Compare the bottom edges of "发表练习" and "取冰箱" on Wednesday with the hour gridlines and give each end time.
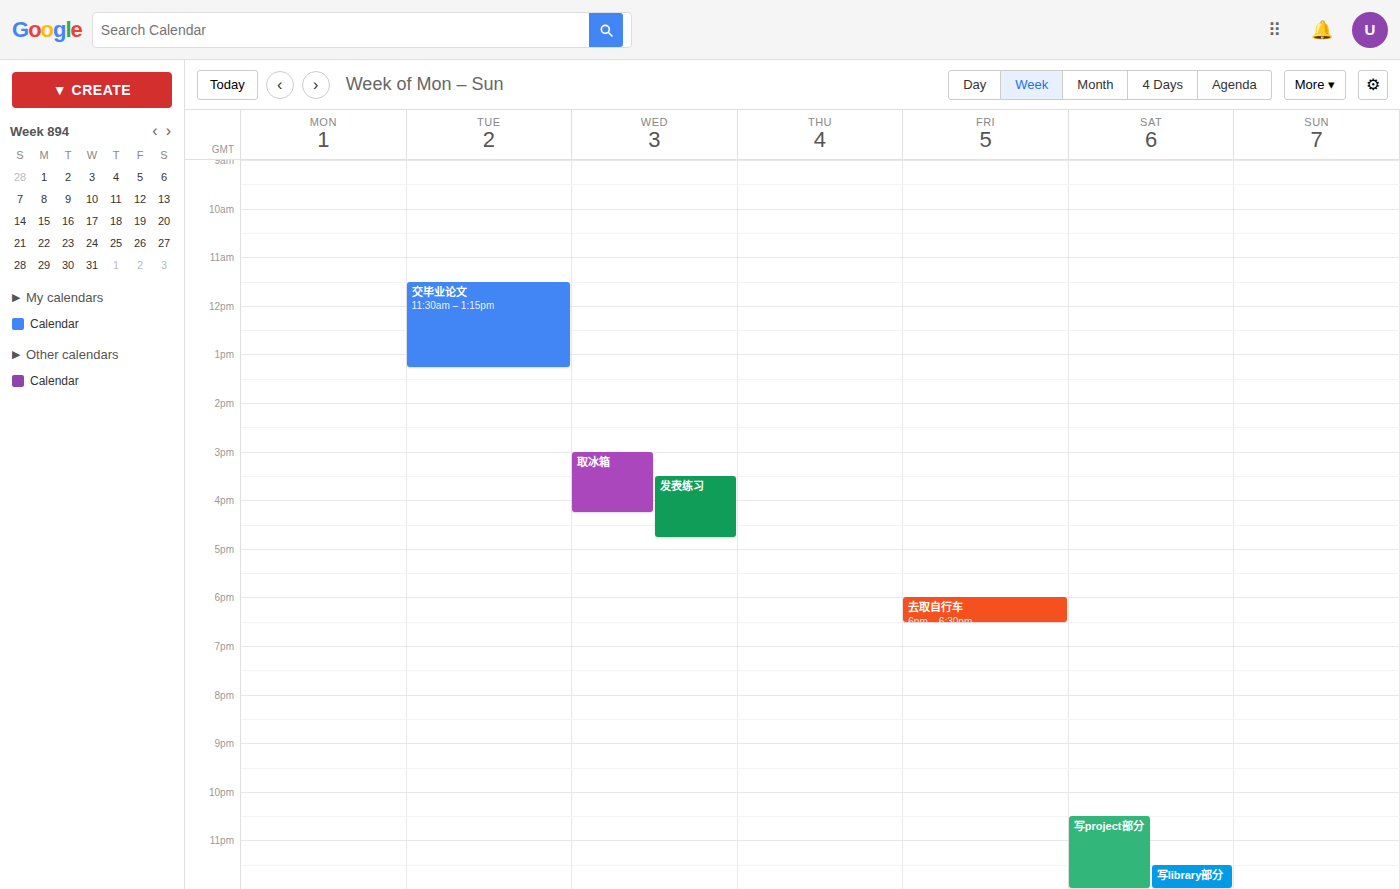
"发表练习": 4:45 PM, neither: three quarters of the way from the 4 PM line to the 5 PM line. "取冰箱": 4:15 PM, neither: a quarter of the way from the 4 PM line to the 5 PM line.